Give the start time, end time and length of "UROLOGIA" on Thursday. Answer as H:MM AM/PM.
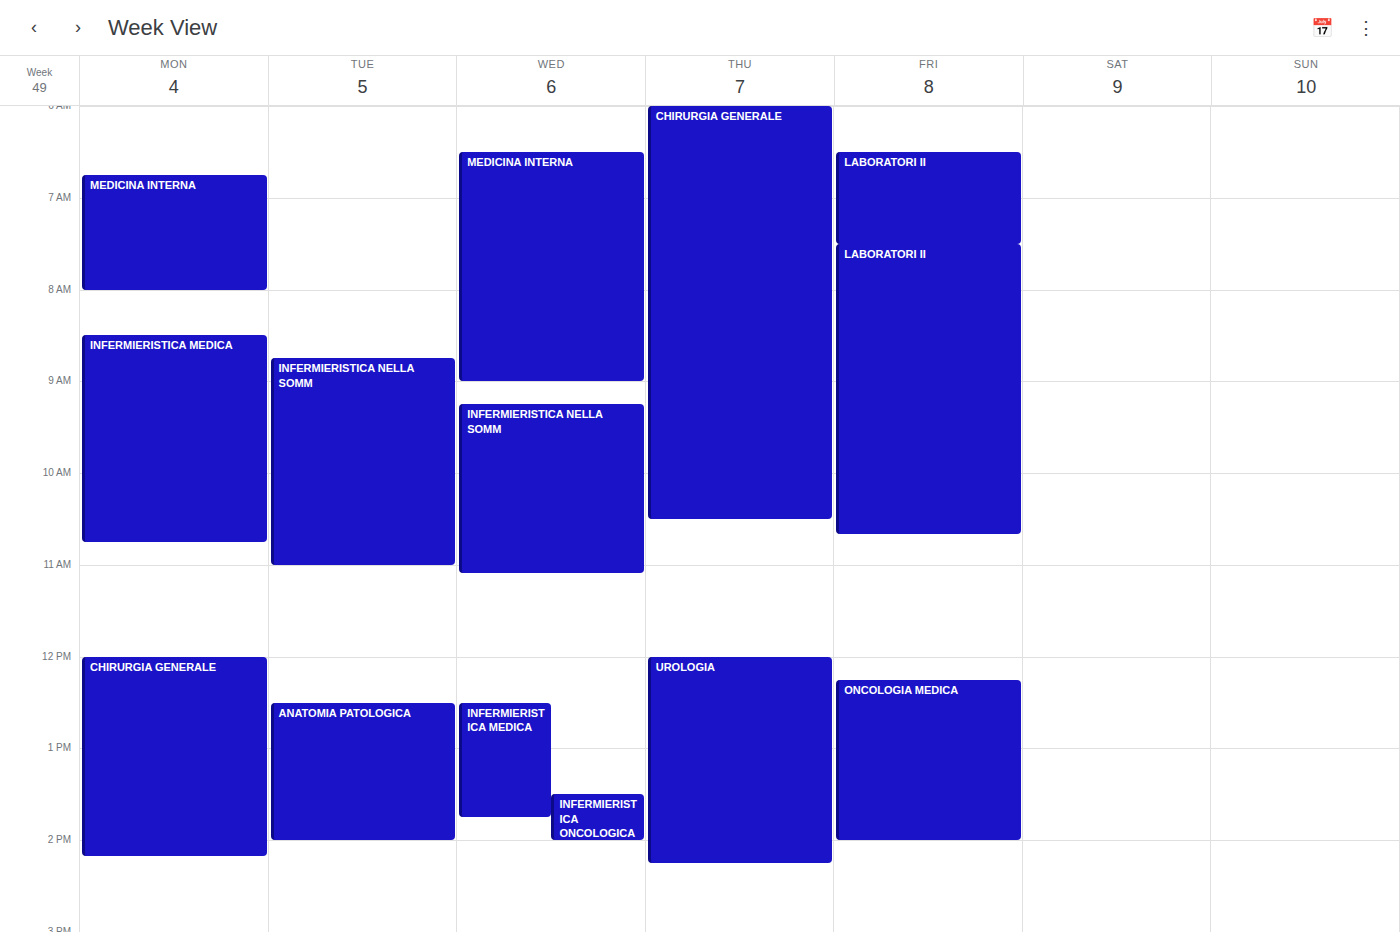
12:00 PM to 2:15 PM, 2 hours 15 minutes